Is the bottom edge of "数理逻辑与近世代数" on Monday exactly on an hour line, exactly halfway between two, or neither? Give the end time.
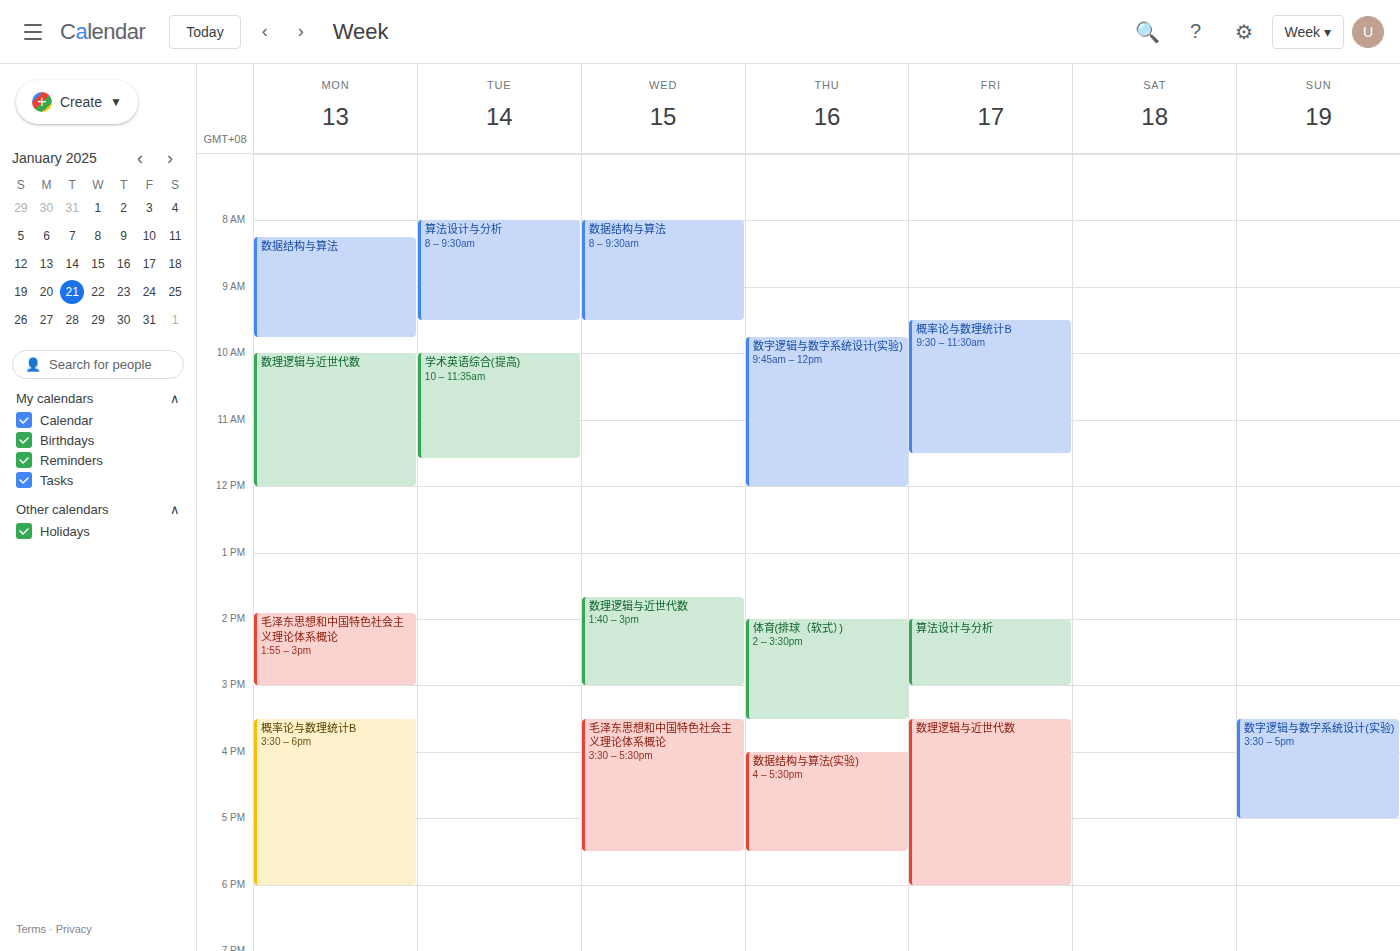
12:00 PM -- exactly on the 12 PM line.